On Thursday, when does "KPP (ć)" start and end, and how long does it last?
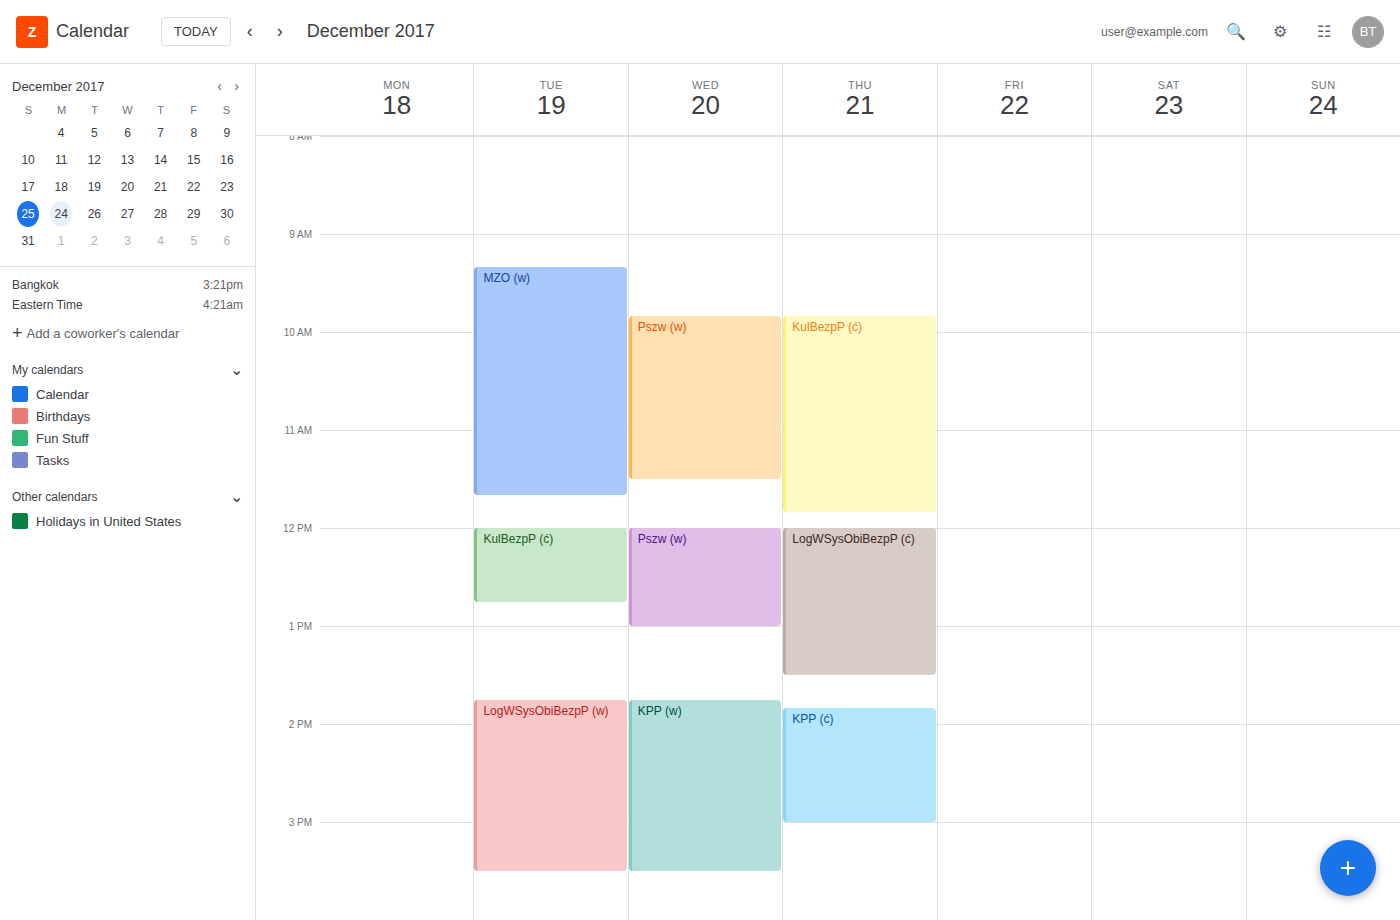
1:50 PM to 3:00 PM, 1 hour 10 minutes